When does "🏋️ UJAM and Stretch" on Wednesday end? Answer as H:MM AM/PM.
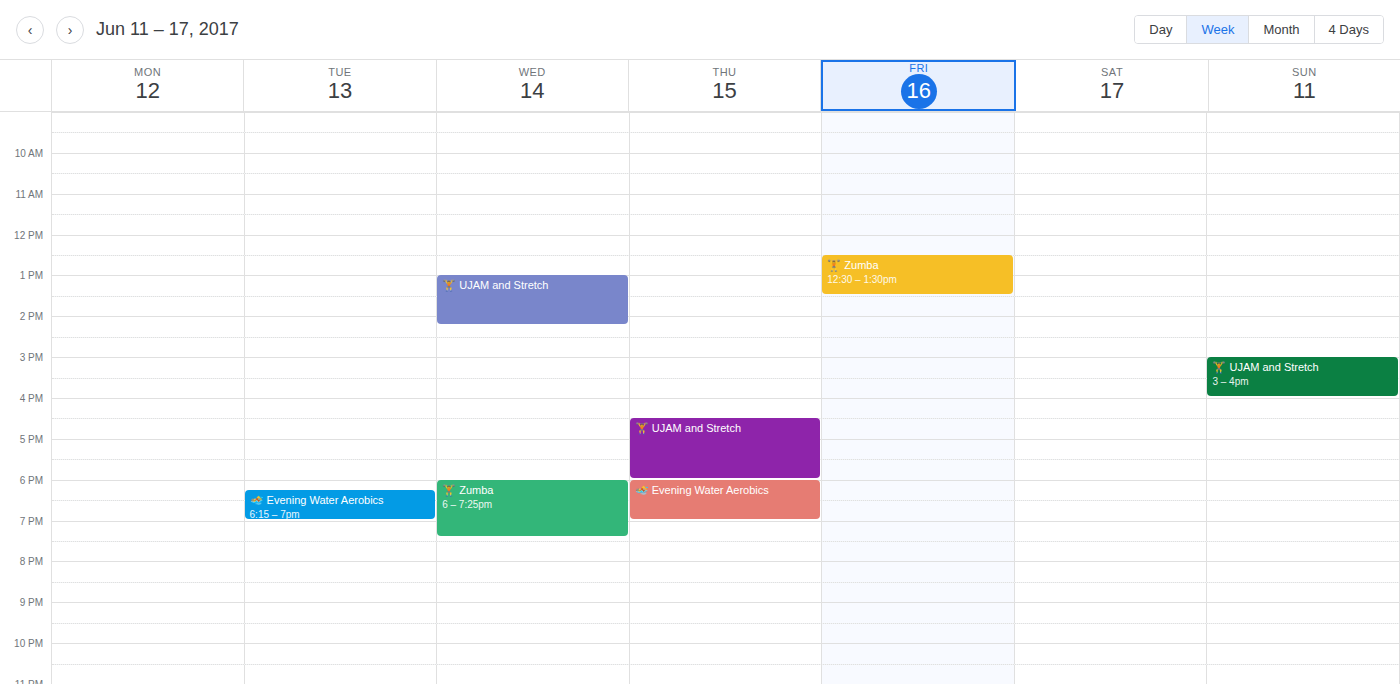
2:15 PM